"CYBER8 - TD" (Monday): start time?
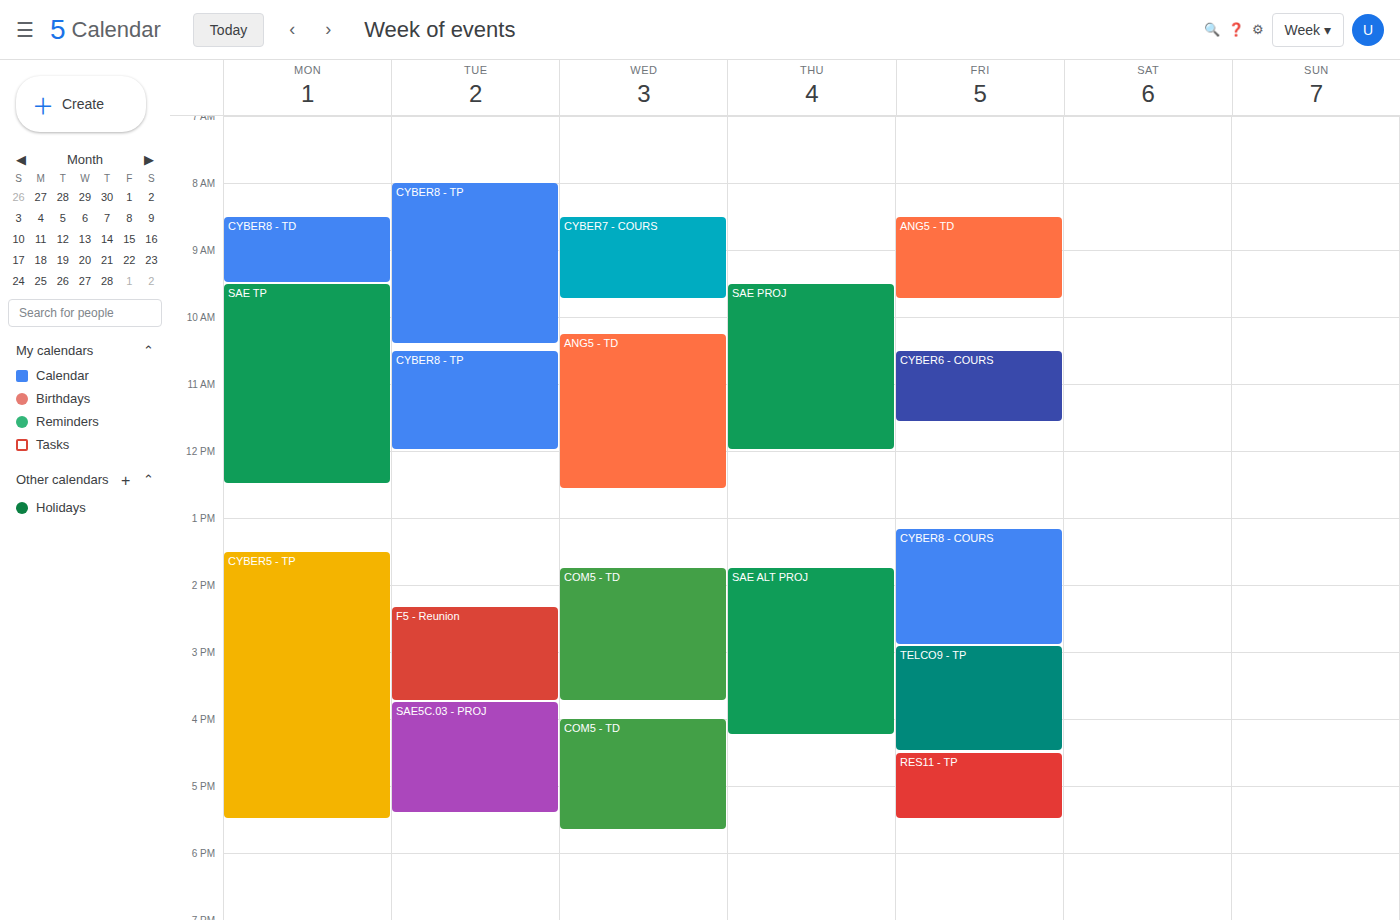
8:30 AM